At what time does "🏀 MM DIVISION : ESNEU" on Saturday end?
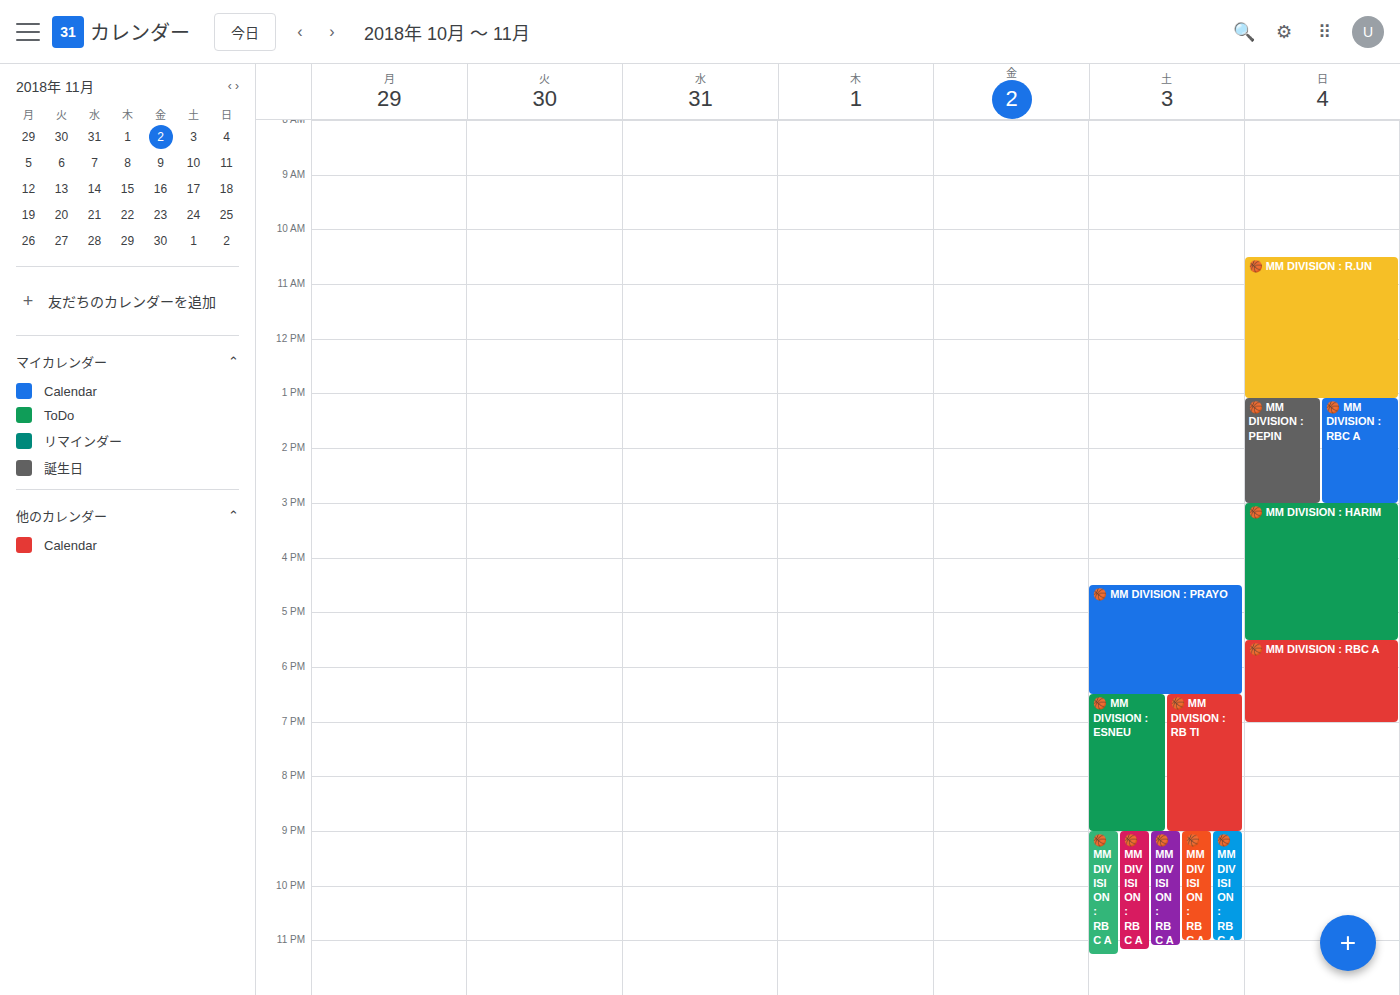
9:00 PM